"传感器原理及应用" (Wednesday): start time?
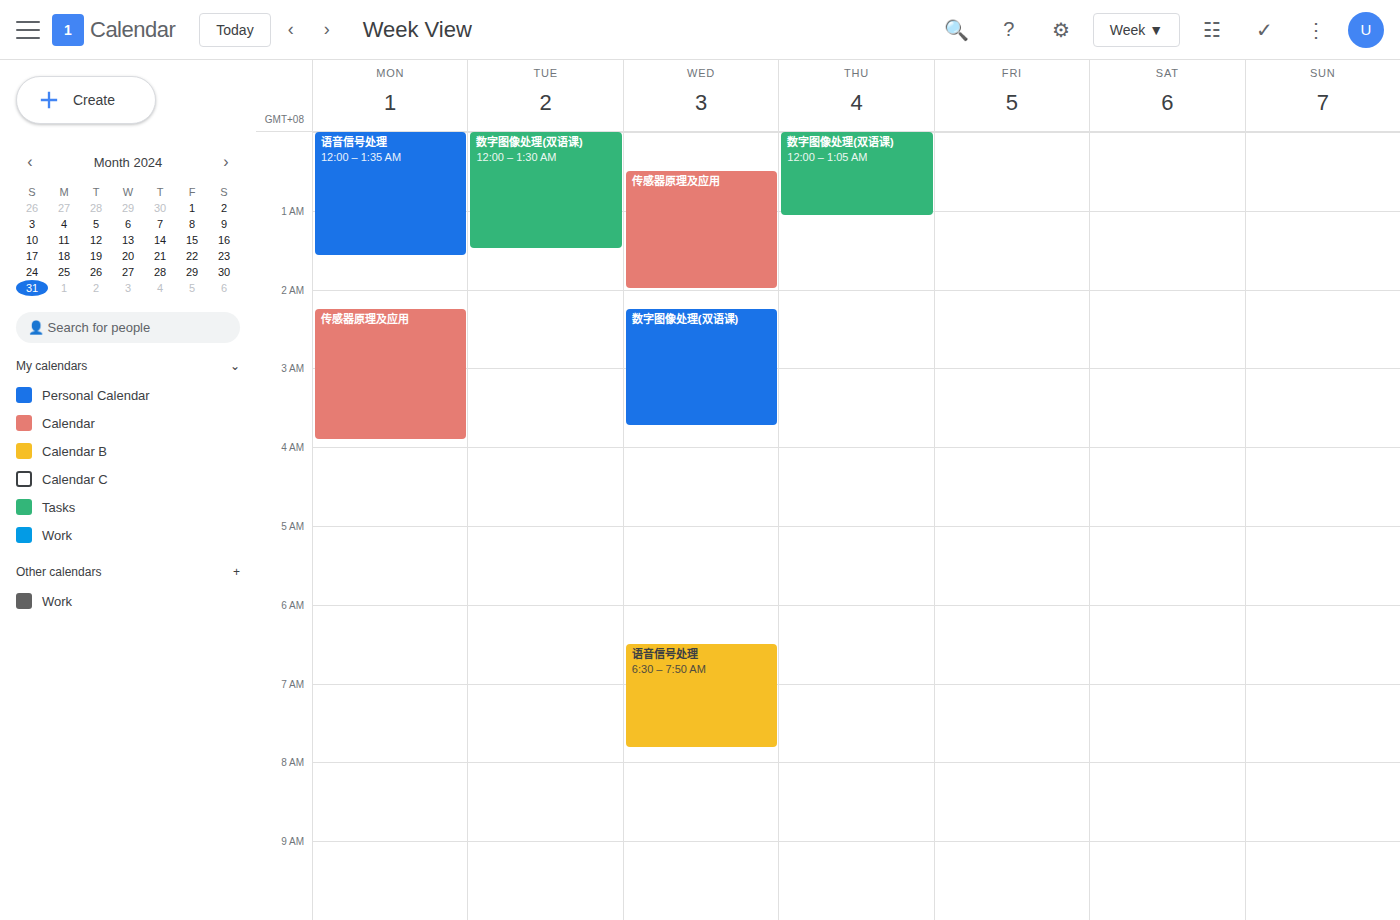
00:30